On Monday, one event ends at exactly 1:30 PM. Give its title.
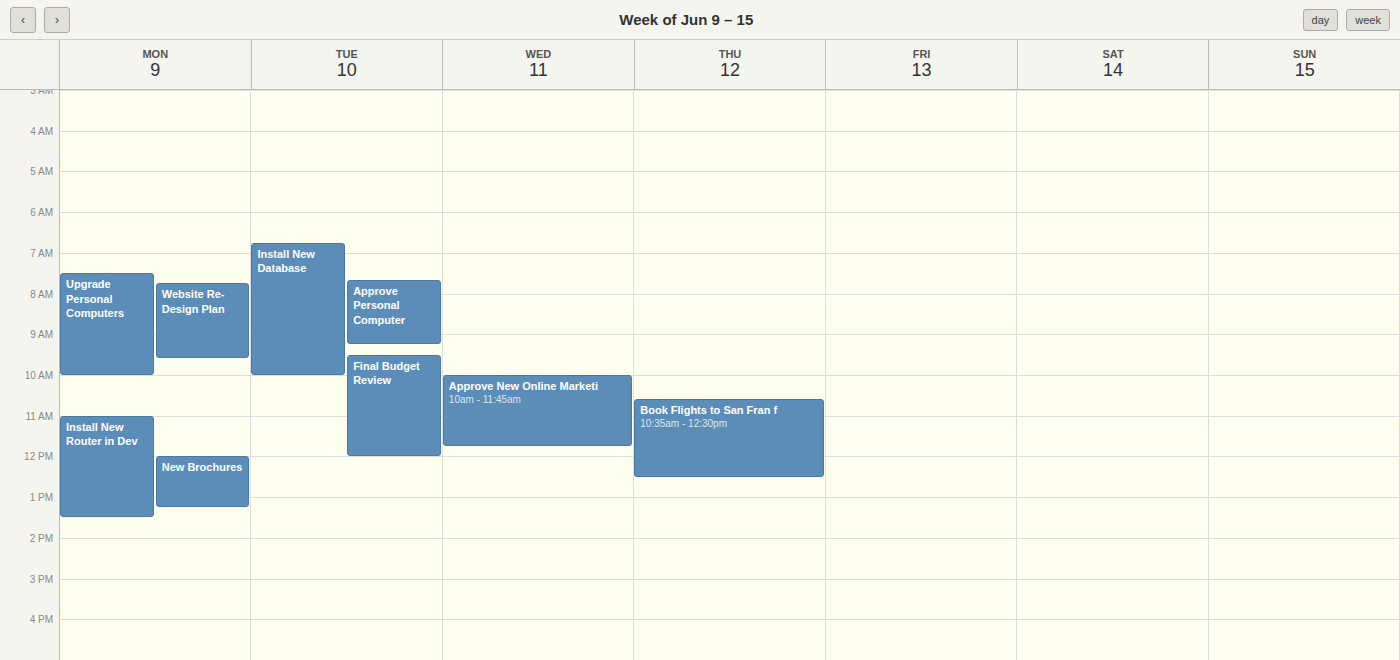
"Install New Router in Dev"